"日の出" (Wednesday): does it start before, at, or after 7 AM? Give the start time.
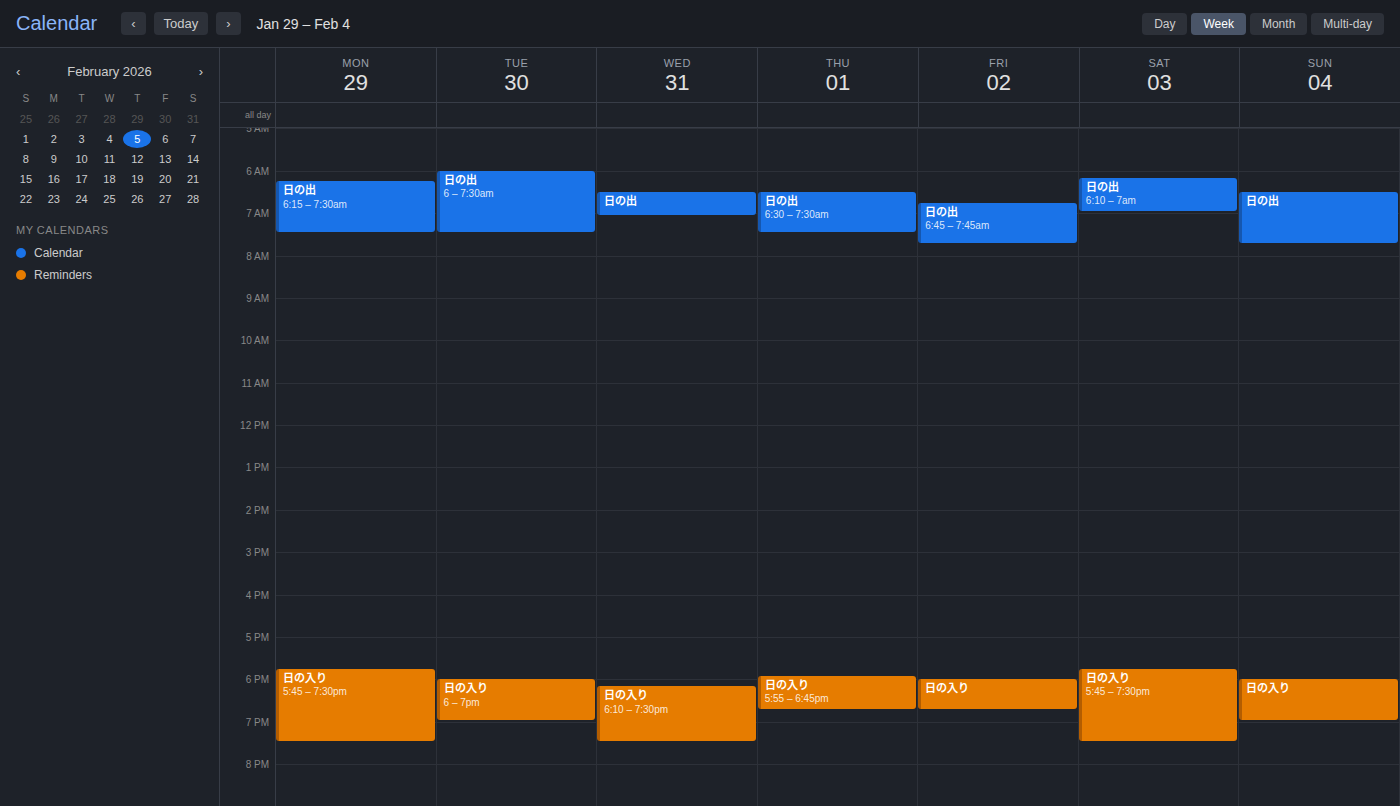
6:30 AM -- before 7 AM, 30 minutes above the 7 AM line.